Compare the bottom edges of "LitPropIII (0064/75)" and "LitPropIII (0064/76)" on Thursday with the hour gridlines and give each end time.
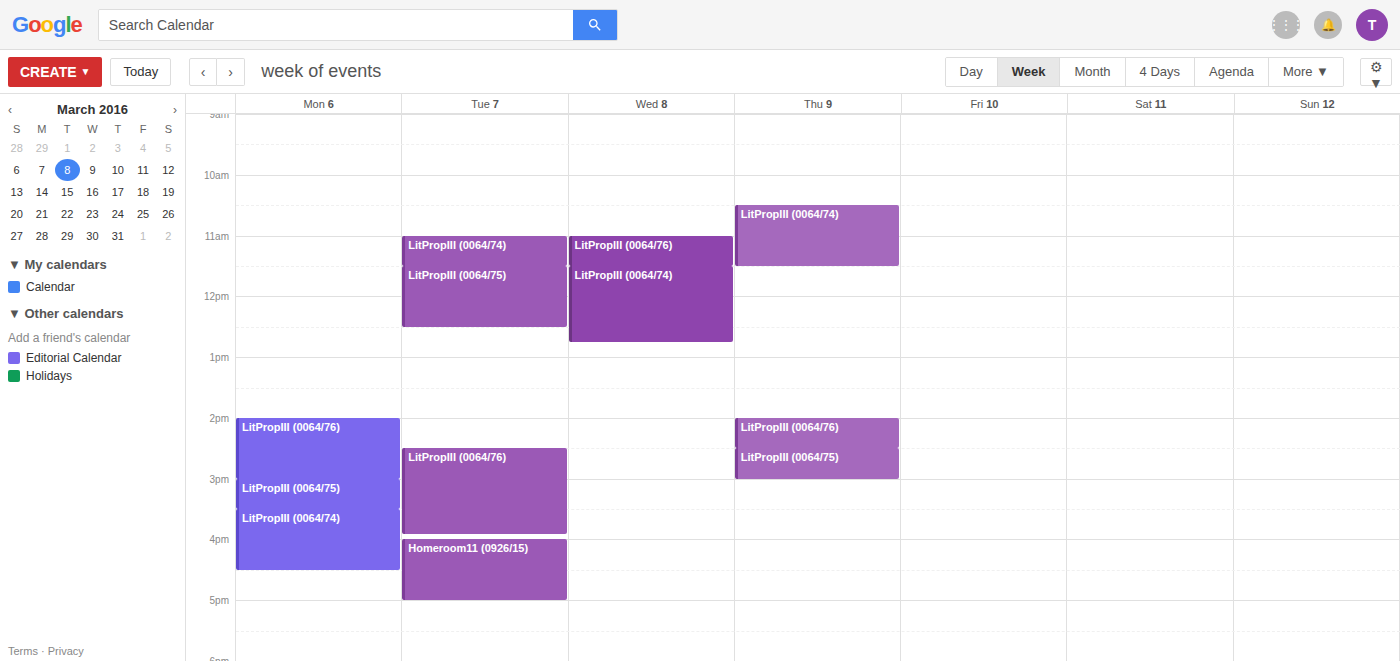
"LitPropIII (0064/75)": 15:00, exactly on the 15:00 line. "LitPropIII (0064/76)": 14:30, halfway between the 14:00 and 15:00 lines.